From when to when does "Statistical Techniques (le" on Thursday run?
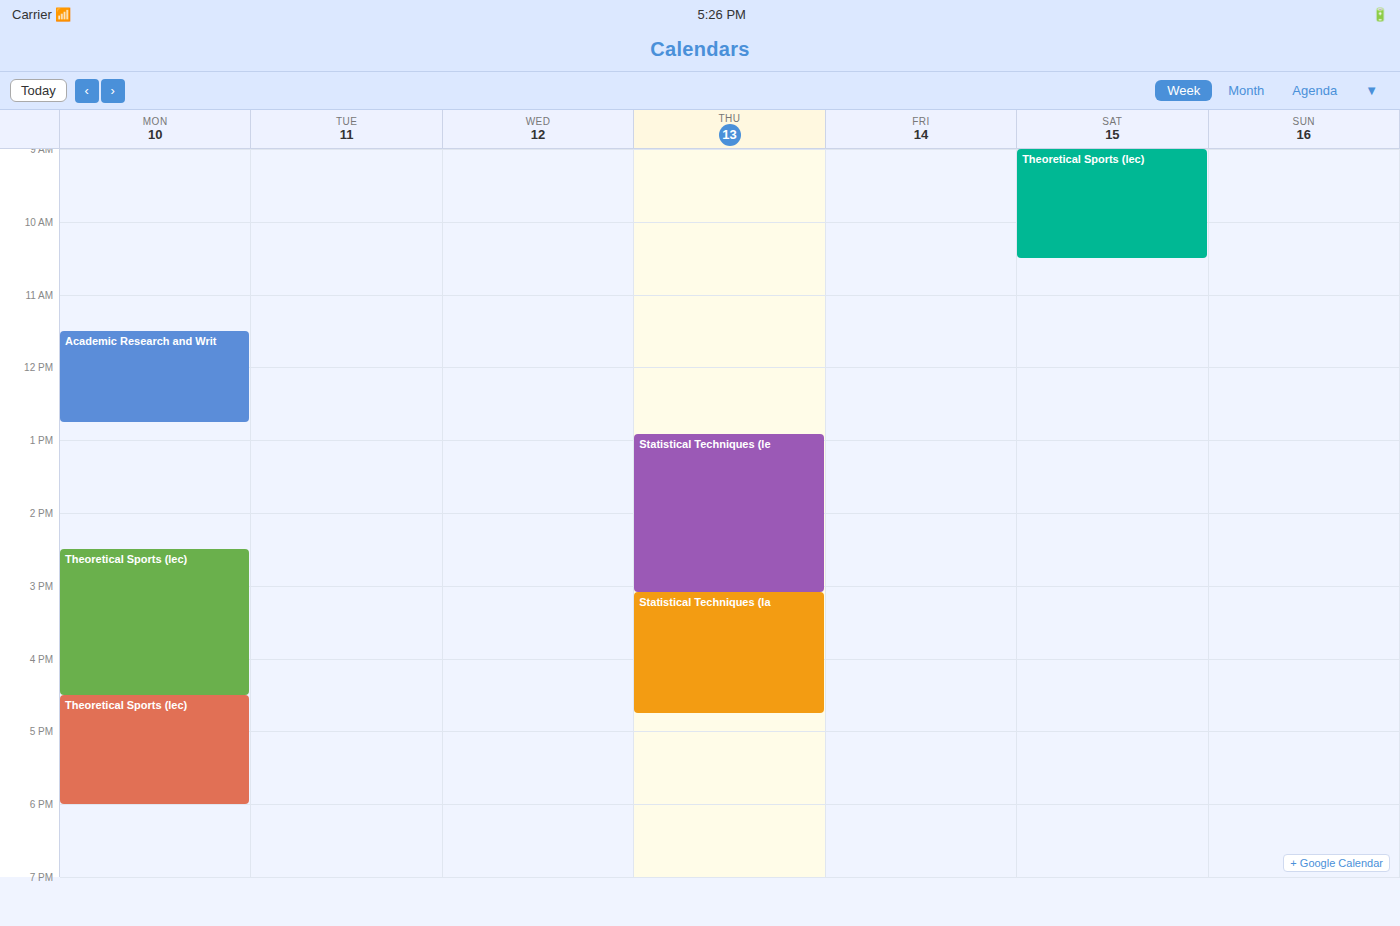
12:55 PM to 3:05 PM